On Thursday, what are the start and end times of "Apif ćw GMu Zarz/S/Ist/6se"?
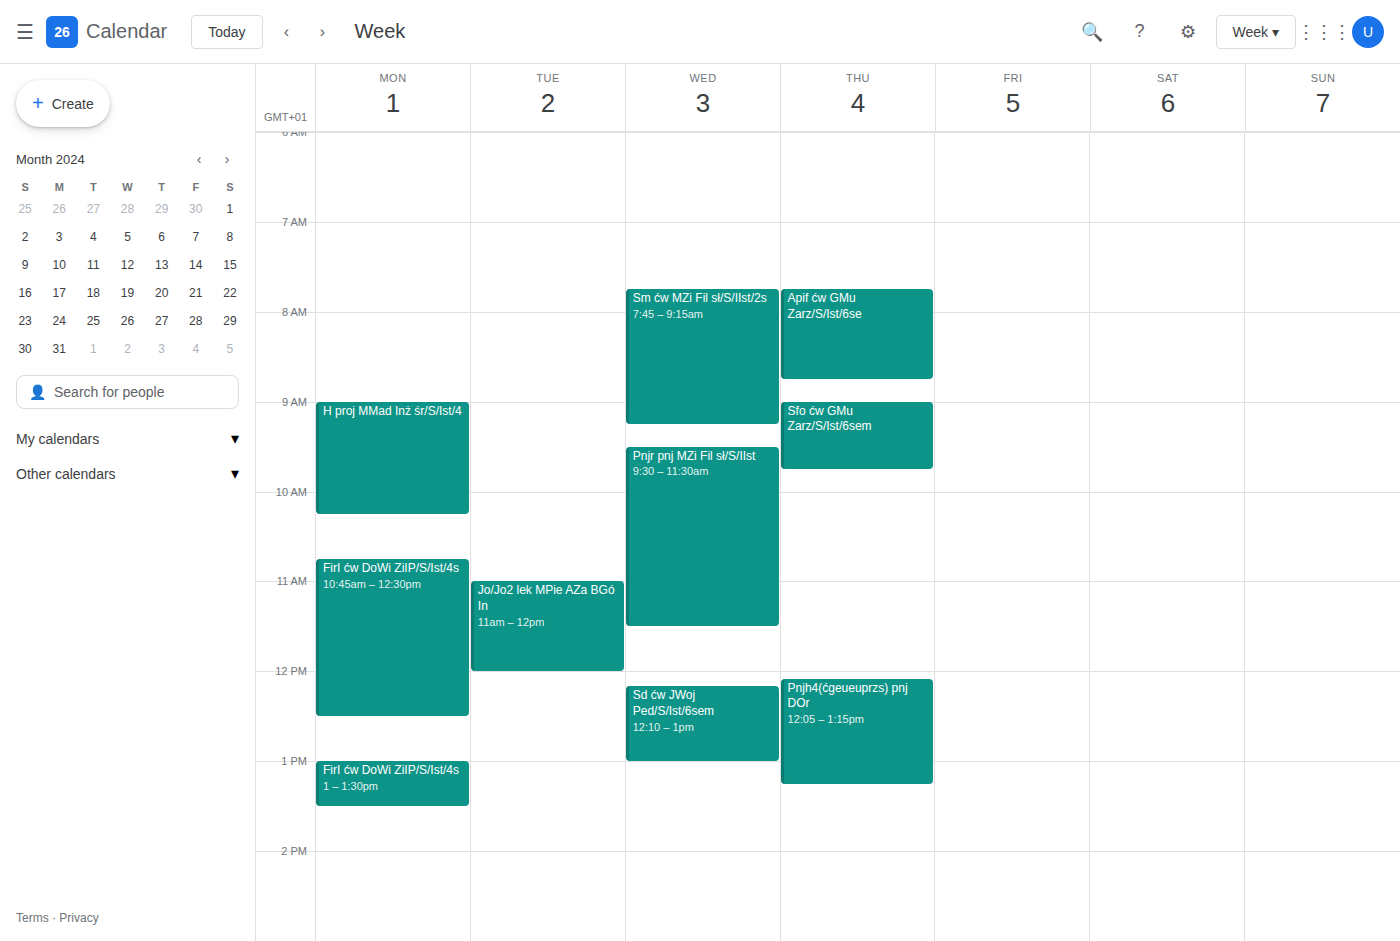
7:45 AM to 8:45 AM